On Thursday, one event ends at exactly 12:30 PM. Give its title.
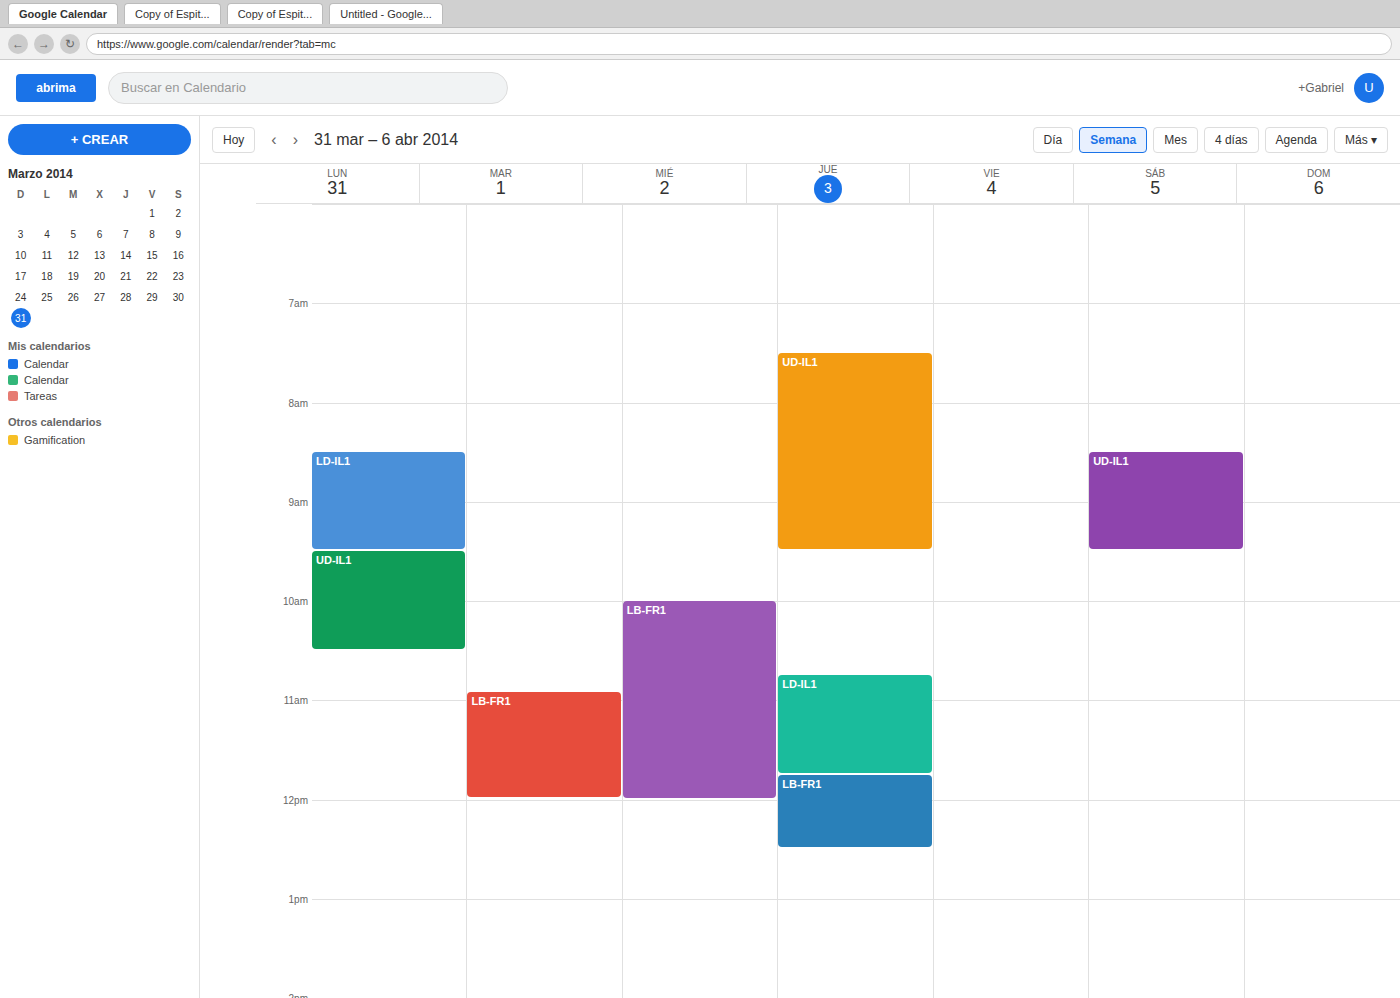
"LB-FR1"